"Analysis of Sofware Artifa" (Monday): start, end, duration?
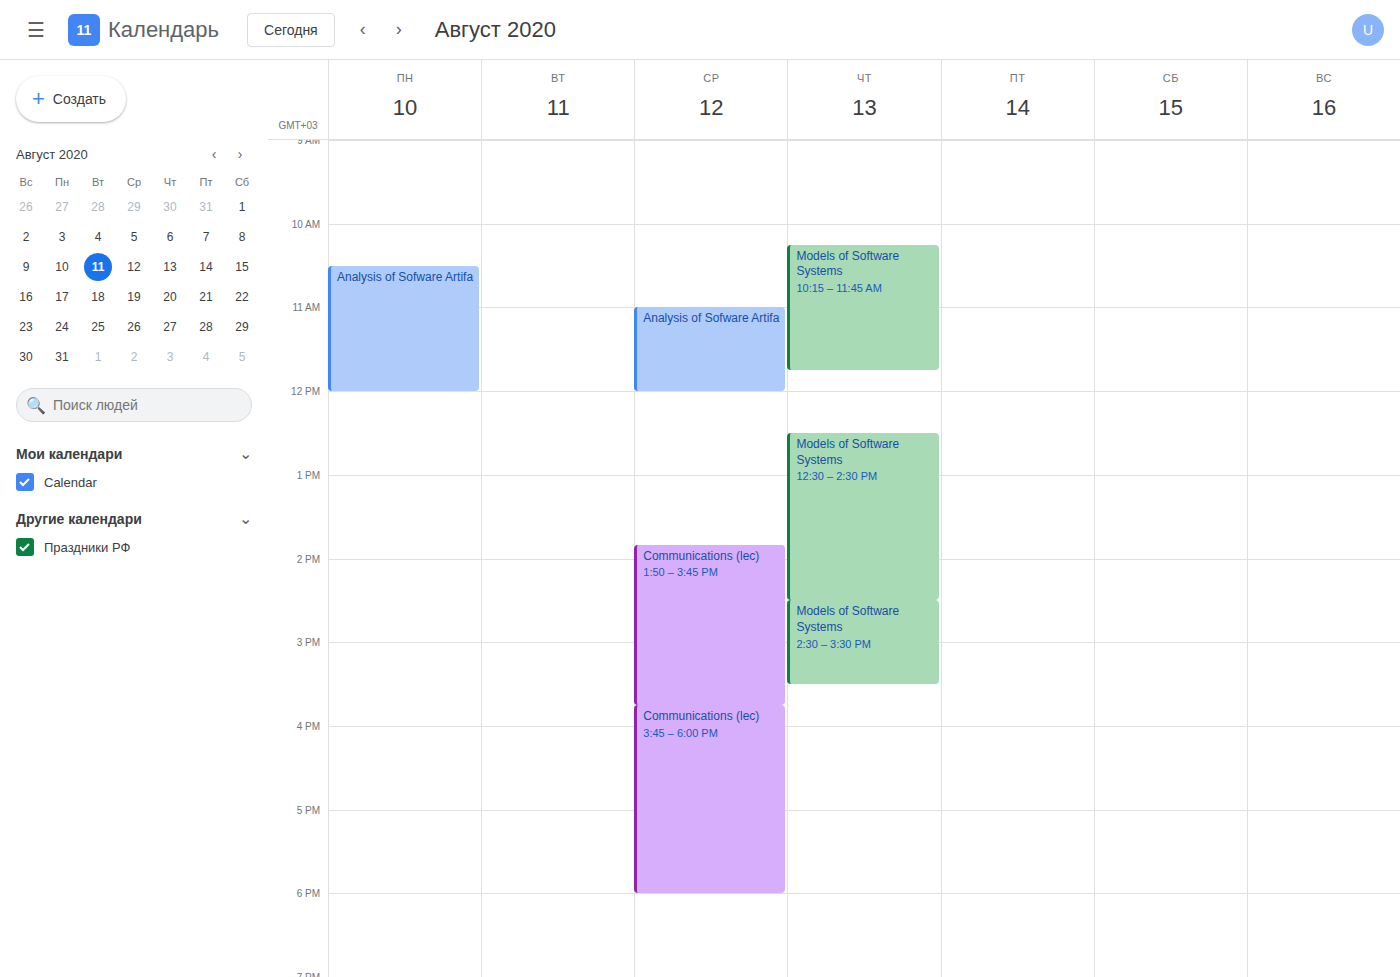
10:30 AM to 12:00 PM, 1 hour 30 minutes